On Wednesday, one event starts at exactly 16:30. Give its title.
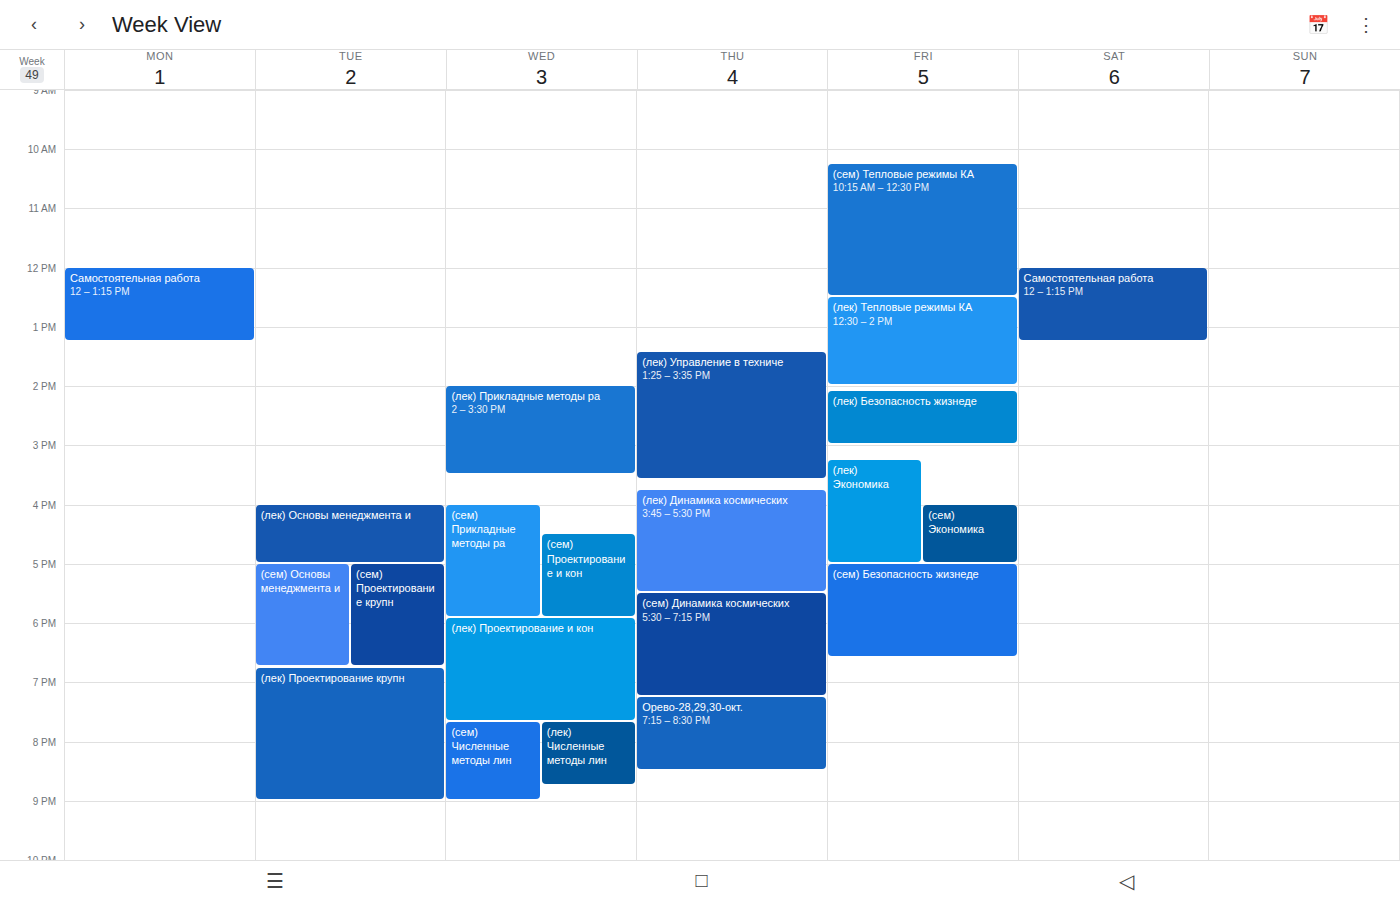
"(сем) Проектирование и кон"